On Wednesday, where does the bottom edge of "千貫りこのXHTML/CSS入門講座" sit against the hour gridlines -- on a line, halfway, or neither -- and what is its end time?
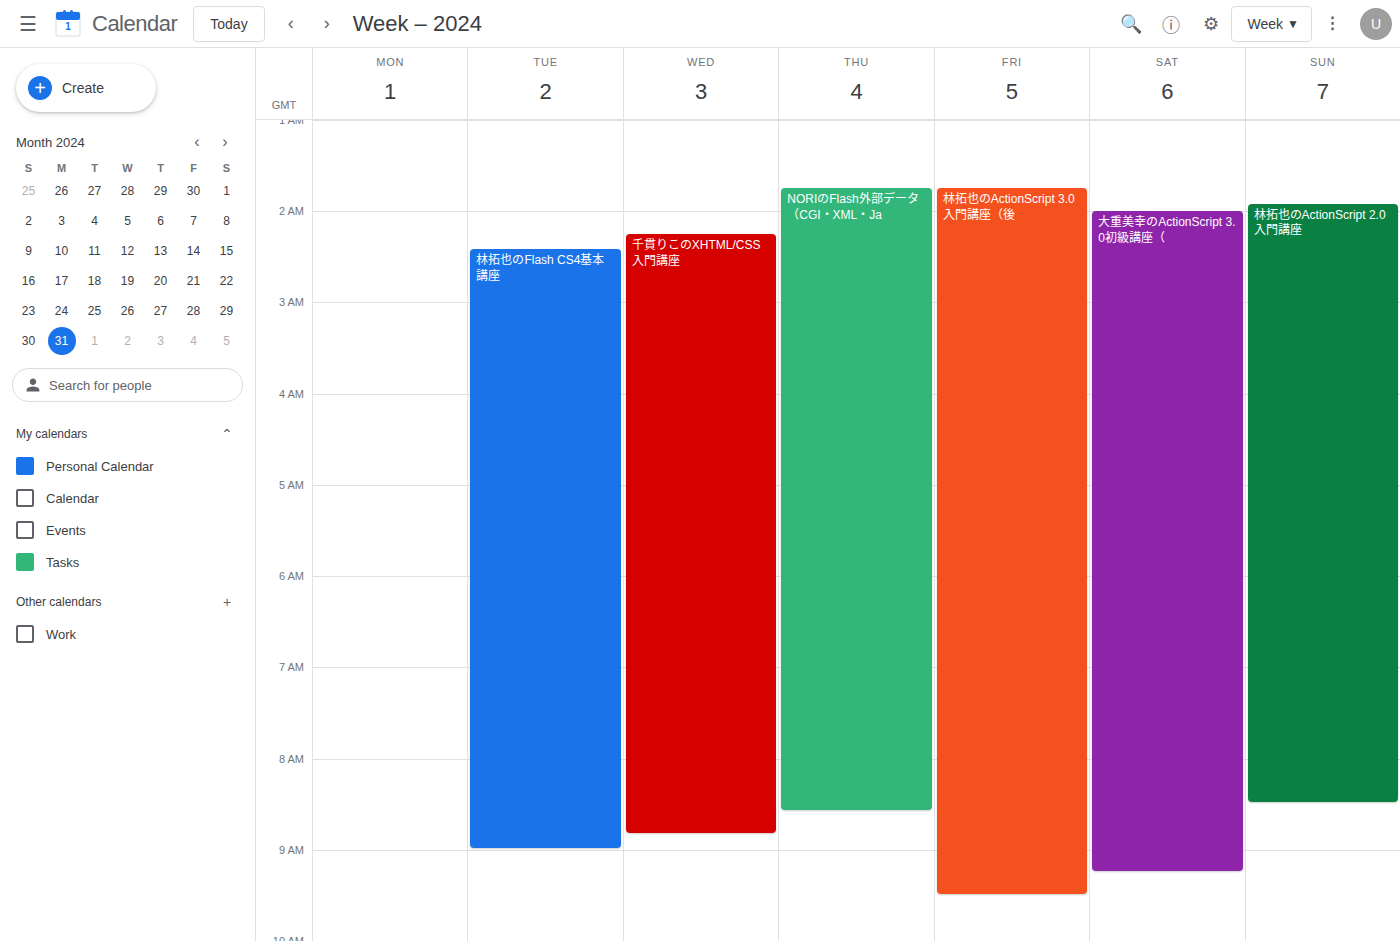
08:50 -- neither: 50 minutes below the 08:00 line and 10 minutes above the 09:00 line.